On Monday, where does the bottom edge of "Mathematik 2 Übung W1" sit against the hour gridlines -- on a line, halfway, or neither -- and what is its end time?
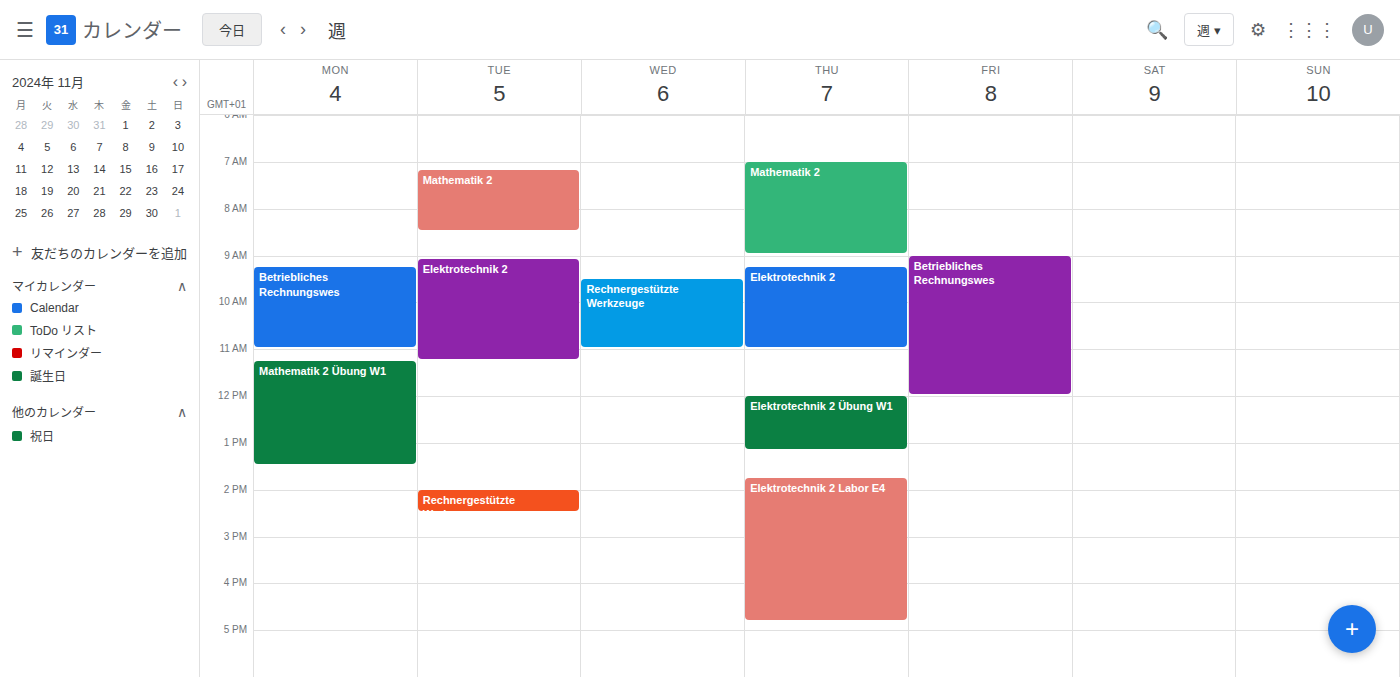
1:30 PM -- halfway between the 1 PM and 2 PM lines.